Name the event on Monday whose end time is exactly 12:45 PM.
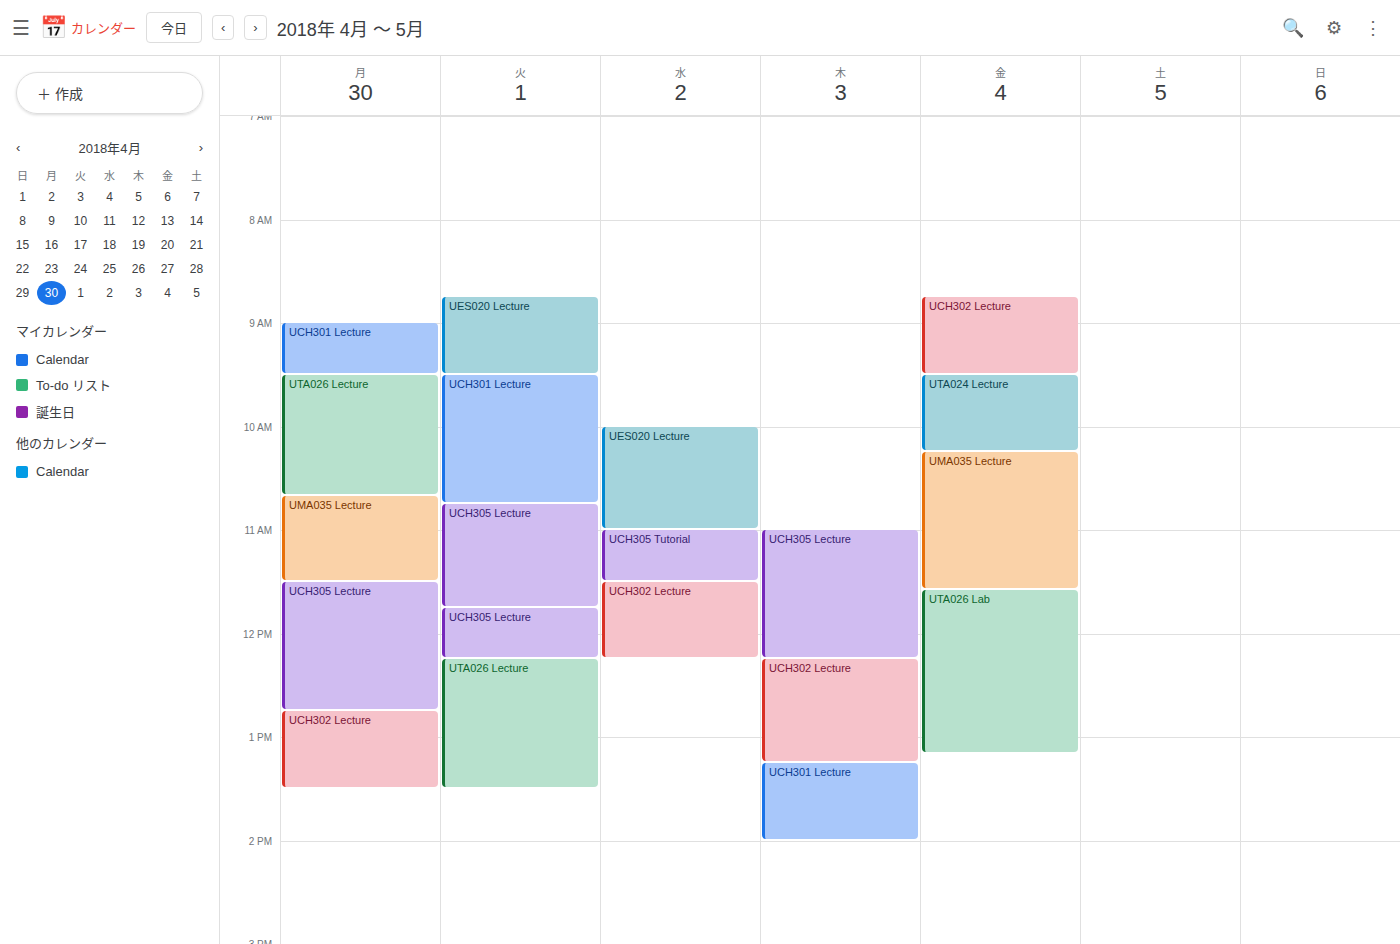
"UCH305 Lecture"